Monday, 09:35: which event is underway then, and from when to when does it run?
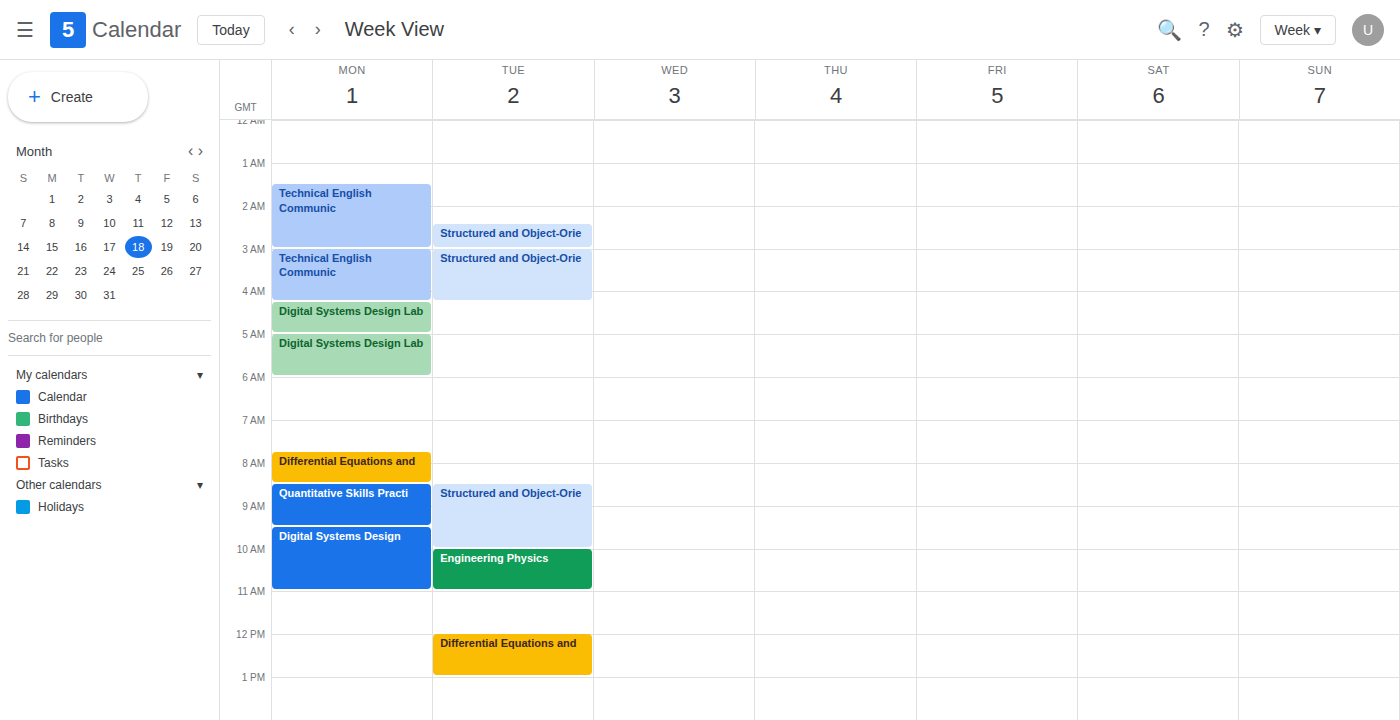
"Digital Systems Design", 09:30 to 11:00